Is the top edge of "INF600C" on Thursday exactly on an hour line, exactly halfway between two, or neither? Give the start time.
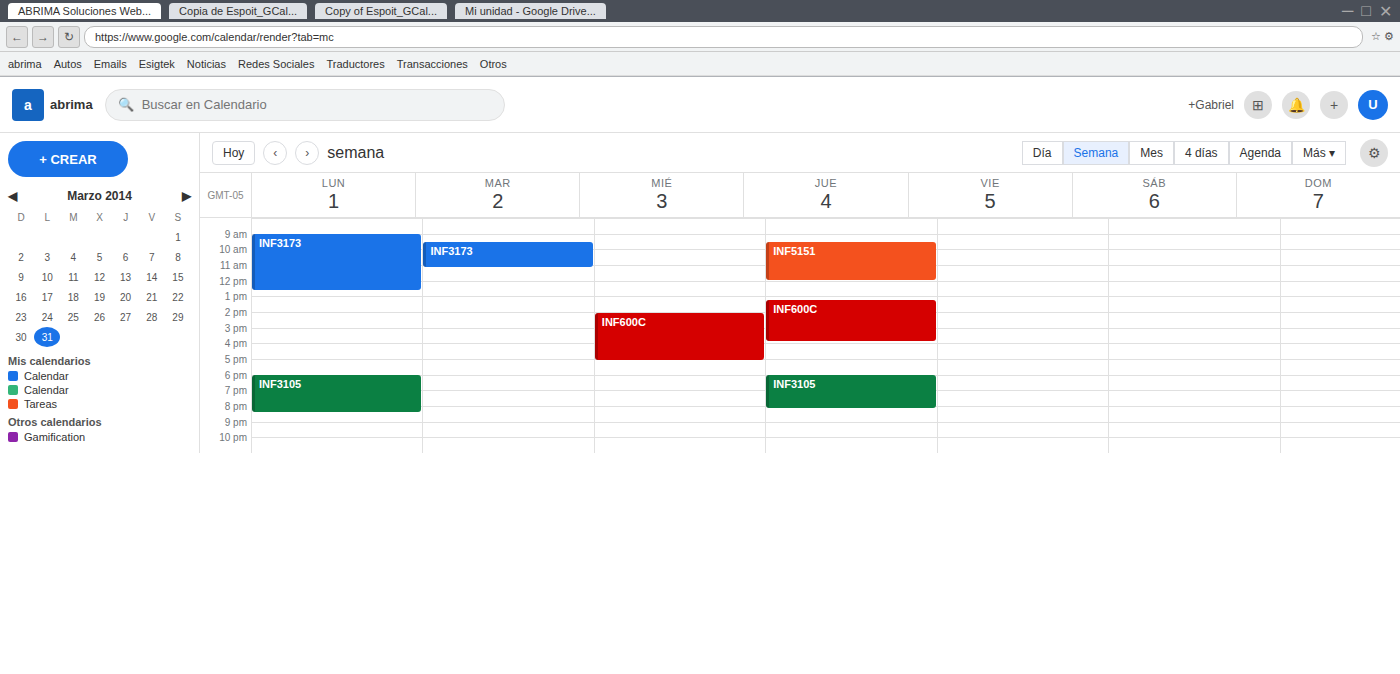
1:15 PM -- neither: a quarter of the way from the 1 PM line to the 2 PM line.